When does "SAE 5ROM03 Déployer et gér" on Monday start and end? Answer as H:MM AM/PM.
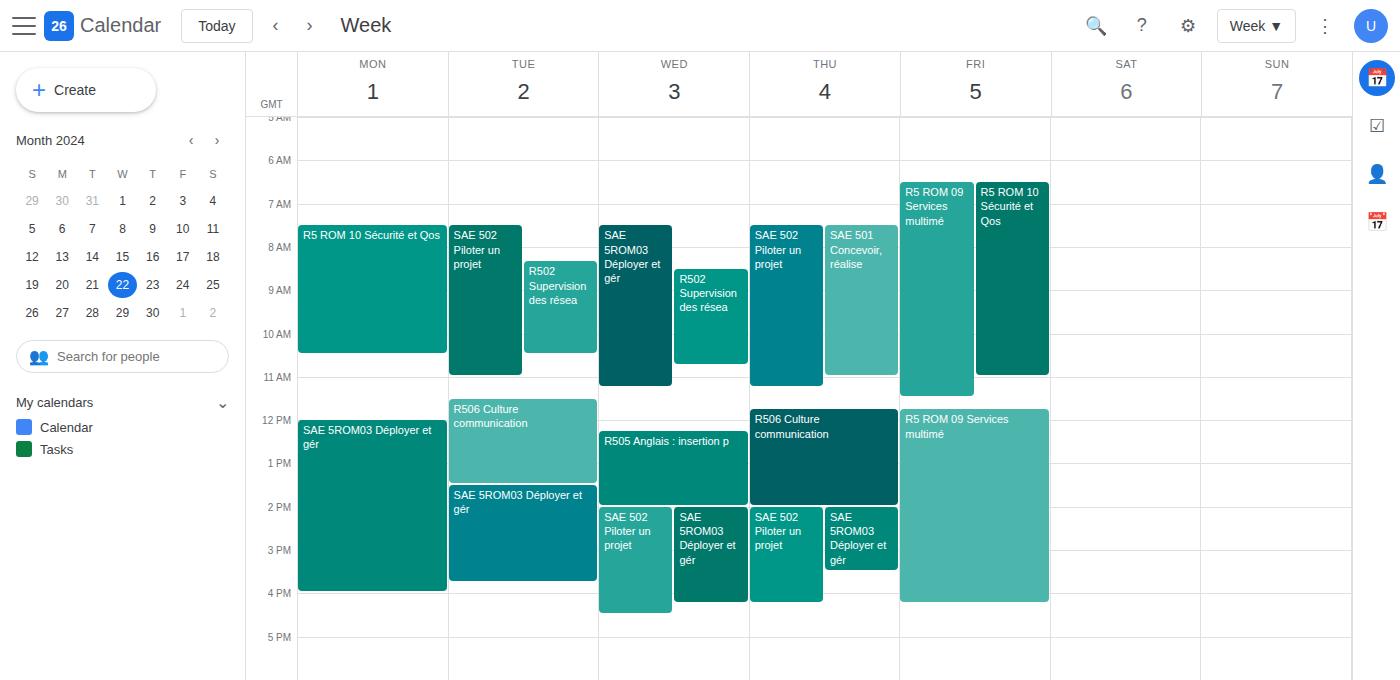
12:00 PM to 4:00 PM